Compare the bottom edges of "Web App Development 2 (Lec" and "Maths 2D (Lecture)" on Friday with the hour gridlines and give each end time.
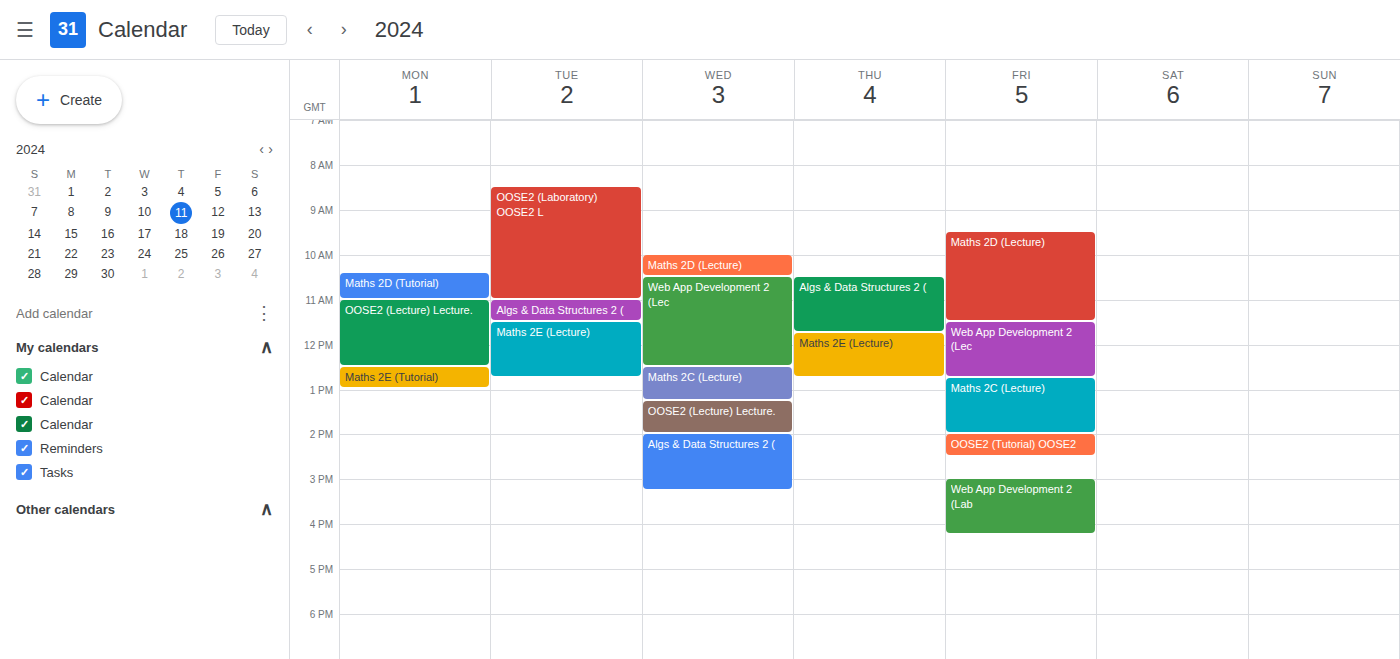
"Web App Development 2 (Lec": 12:45 PM, neither: three quarters of the way from the 12 PM line to the 1 PM line. "Maths 2D (Lecture)": 11:30 AM, halfway between the 11 AM and 12 PM lines.